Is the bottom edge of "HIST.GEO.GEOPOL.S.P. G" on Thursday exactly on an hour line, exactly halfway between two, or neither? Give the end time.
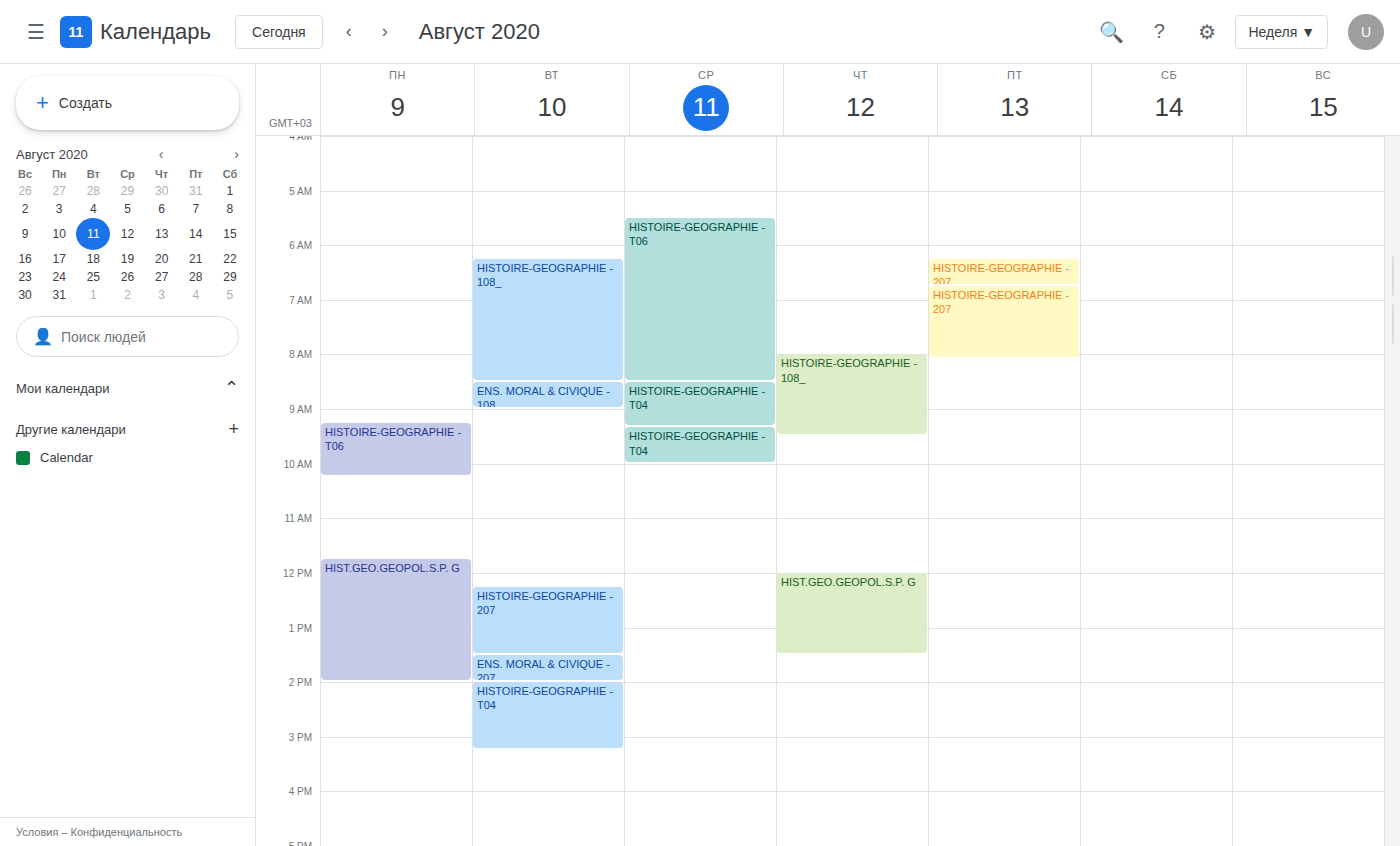
1:30 PM -- halfway between the 1 PM and 2 PM lines.